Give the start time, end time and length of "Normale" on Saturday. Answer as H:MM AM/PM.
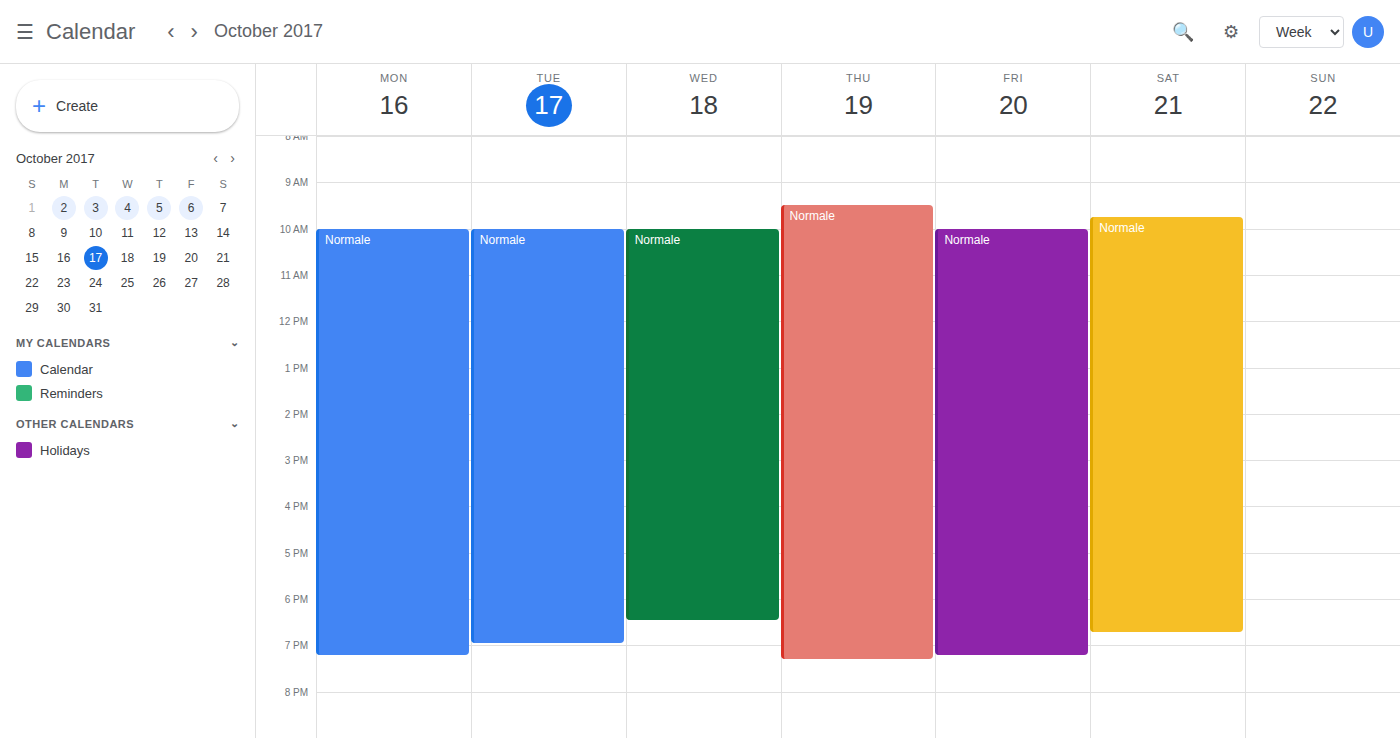
9:45 AM to 6:45 PM, 9 hours